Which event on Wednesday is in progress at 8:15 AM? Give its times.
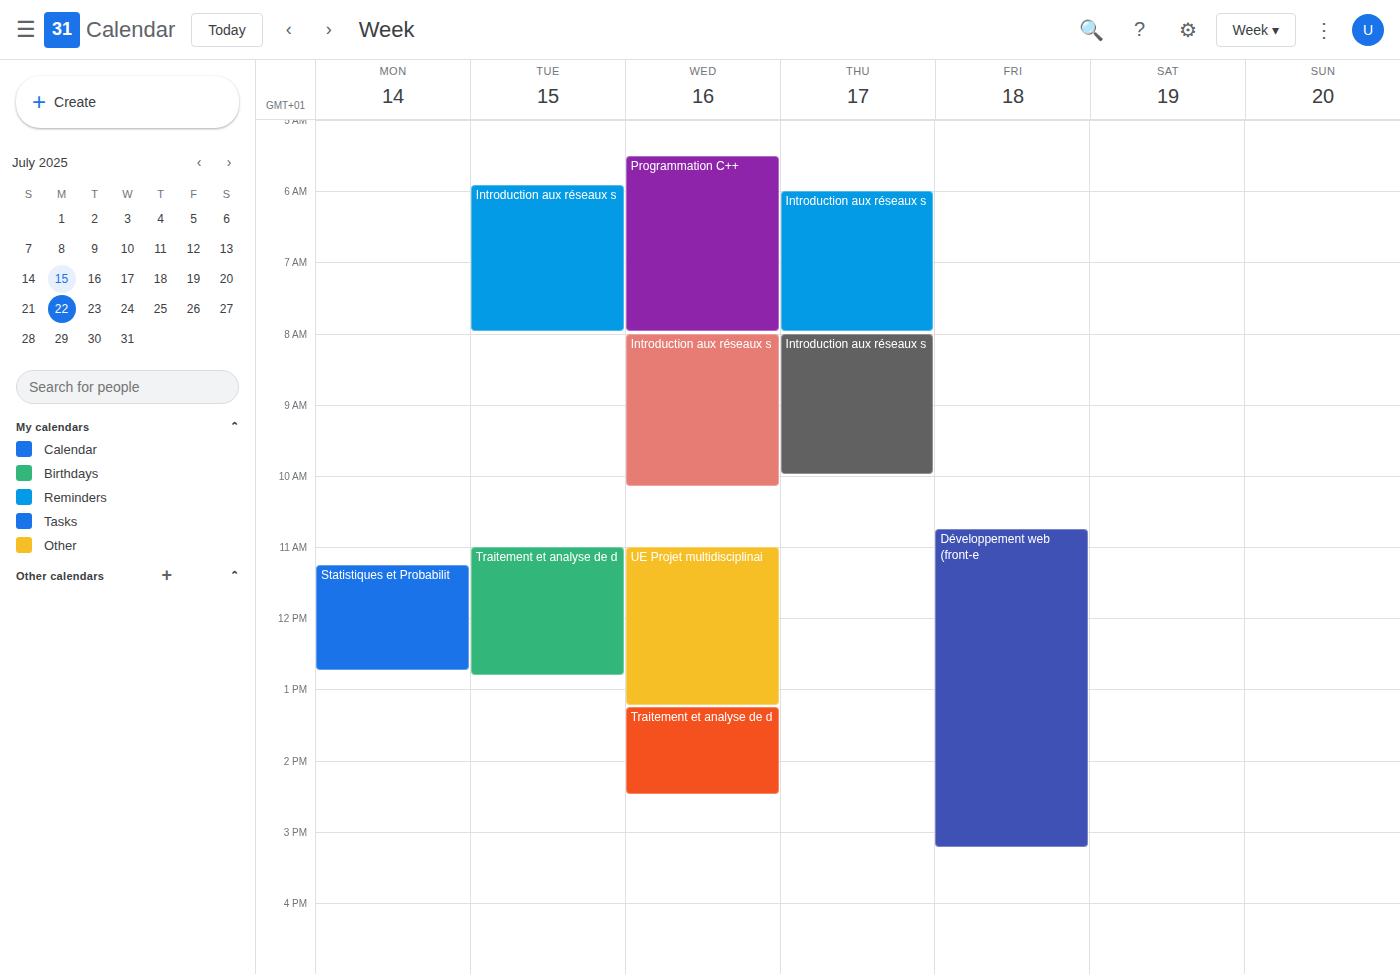
"Introduction aux réseaux s", 8:00 AM to 10:10 AM